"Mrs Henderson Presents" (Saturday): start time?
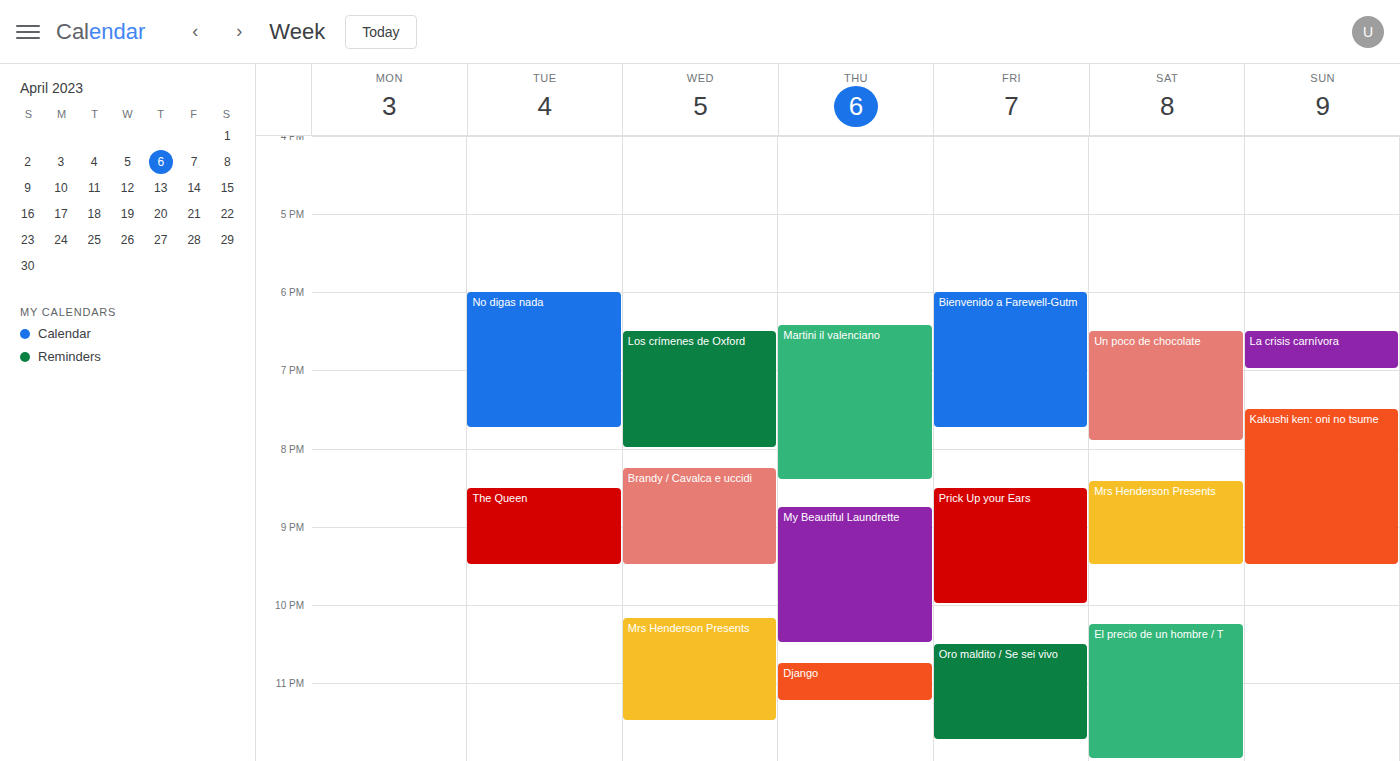
8:25 PM